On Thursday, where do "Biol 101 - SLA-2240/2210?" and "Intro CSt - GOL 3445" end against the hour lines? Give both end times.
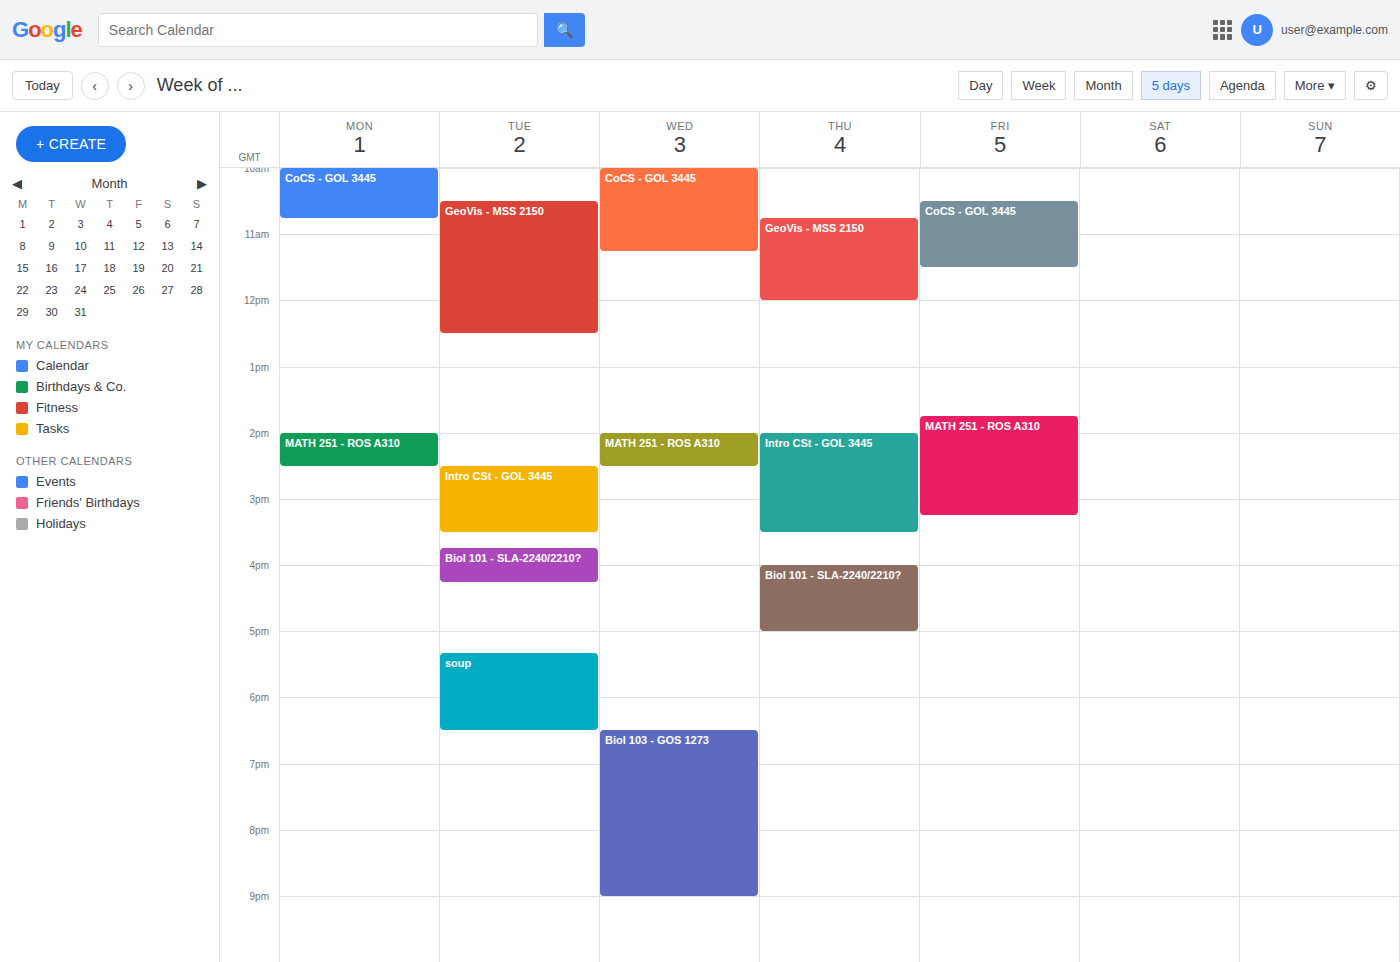
"Biol 101 - SLA-2240/2210?": 5:00 PM, exactly on the 5 PM line. "Intro CSt - GOL 3445": 3:30 PM, halfway between the 3 PM and 4 PM lines.